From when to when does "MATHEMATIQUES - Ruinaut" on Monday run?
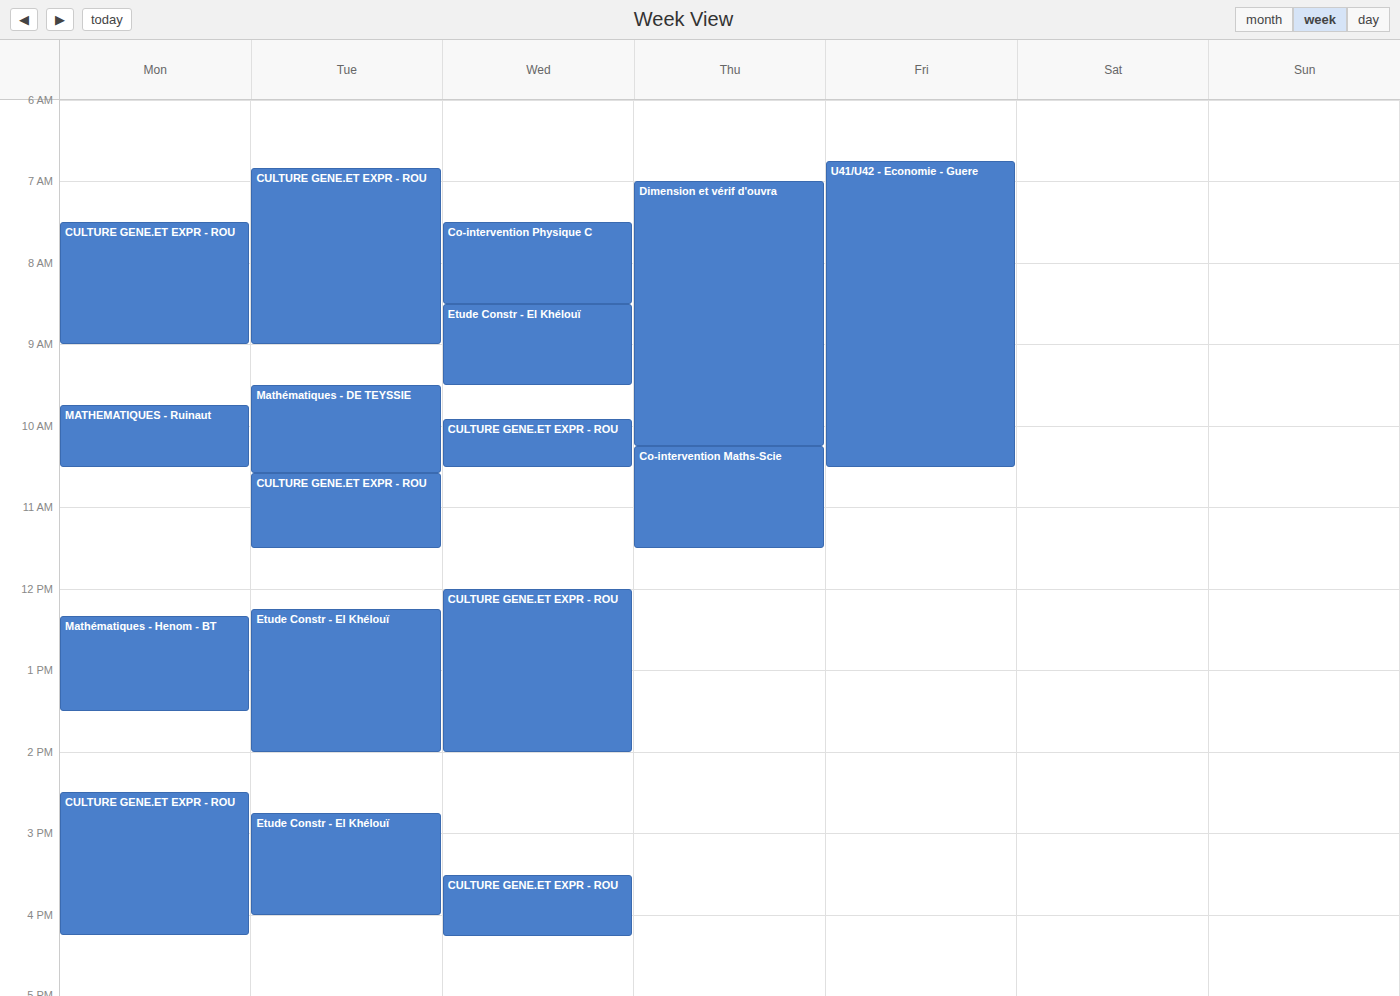
9:45 AM to 10:30 AM